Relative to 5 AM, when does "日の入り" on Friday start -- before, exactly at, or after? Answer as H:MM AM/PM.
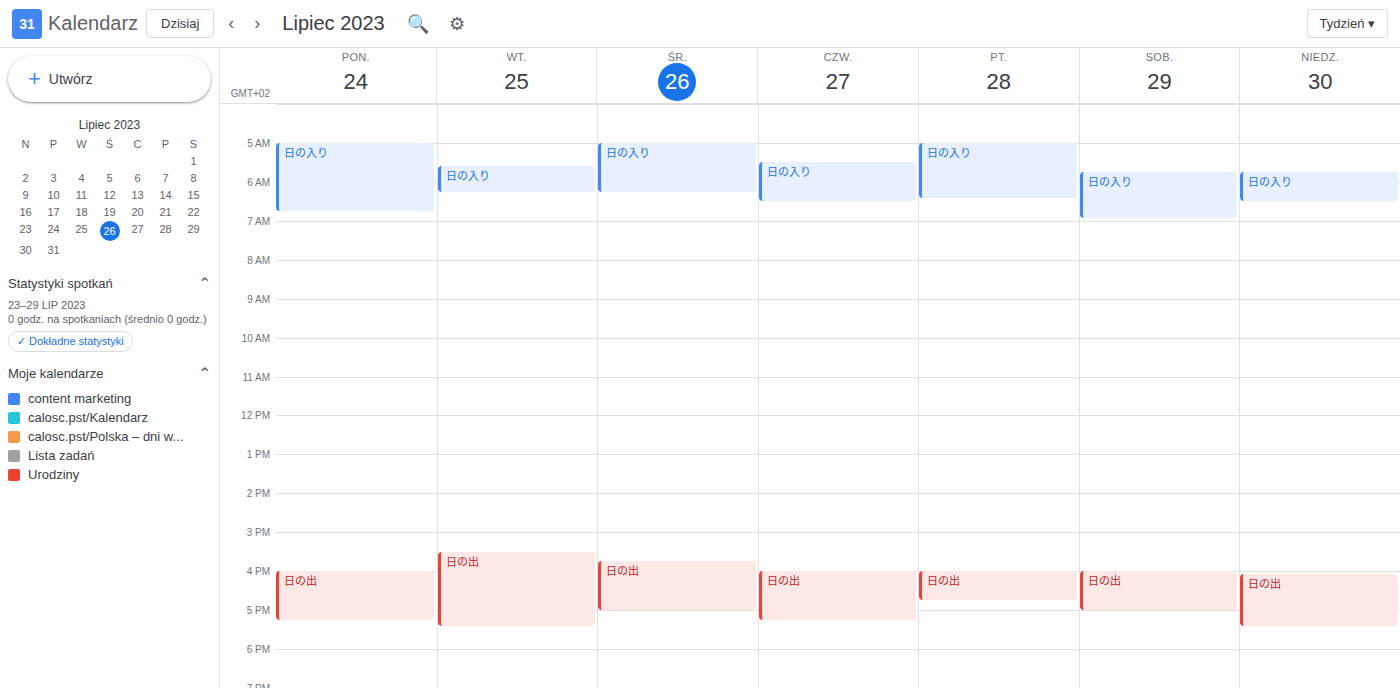
5:00 AM -- exactly at 5 AM, on the 5 AM line.